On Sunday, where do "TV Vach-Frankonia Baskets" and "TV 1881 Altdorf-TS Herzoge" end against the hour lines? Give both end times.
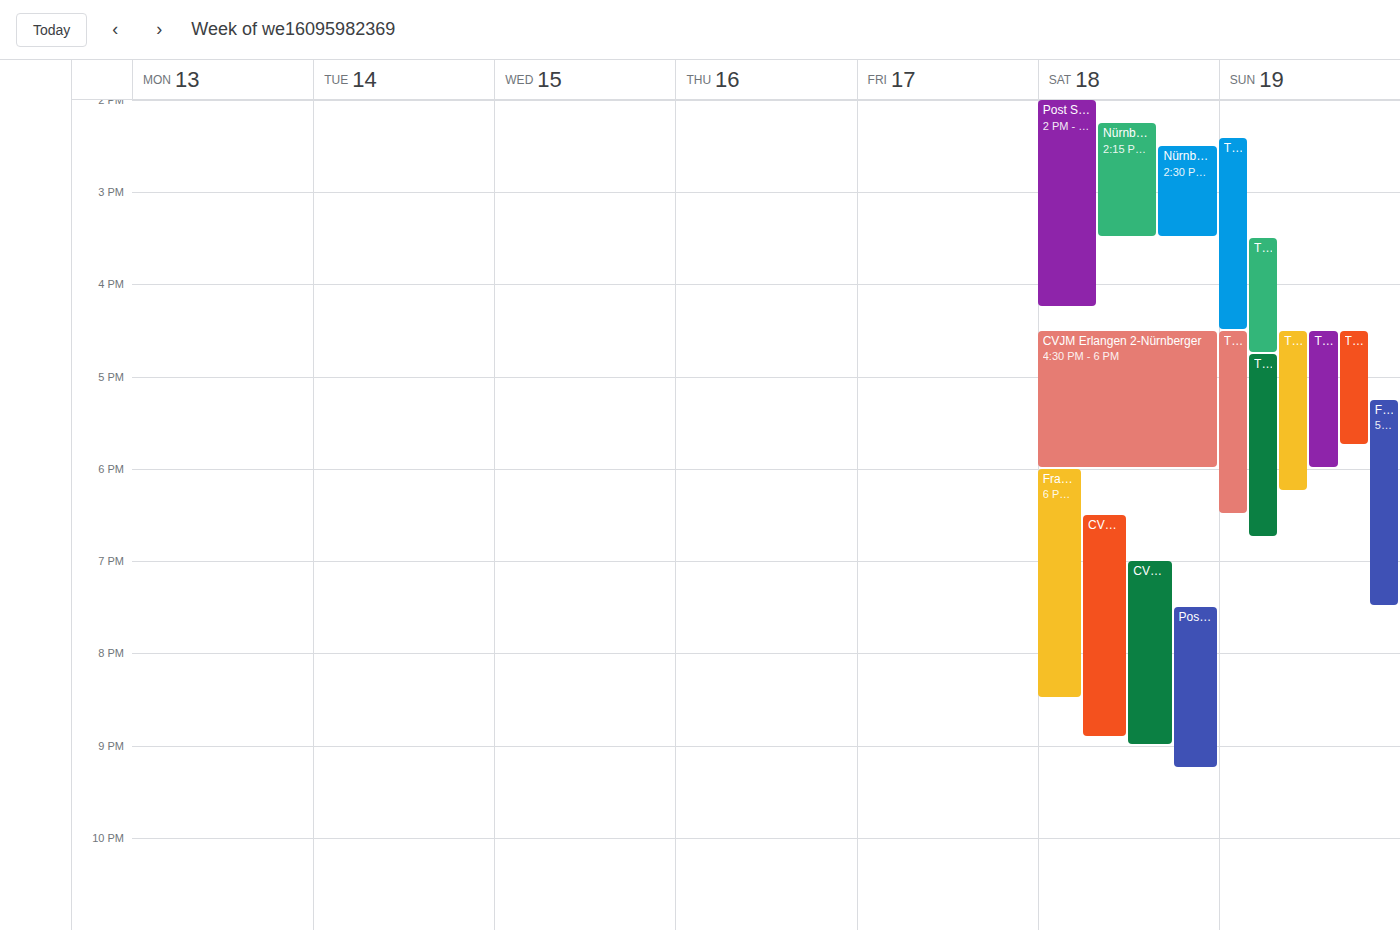
"TV Vach-Frankonia Baskets": 6:15 PM, neither: a quarter of the way from the 6 PM line to the 7 PM line. "TV 1881 Altdorf-TS Herzoge": 6:45 PM, neither: three quarters of the way from the 6 PM line to the 7 PM line.